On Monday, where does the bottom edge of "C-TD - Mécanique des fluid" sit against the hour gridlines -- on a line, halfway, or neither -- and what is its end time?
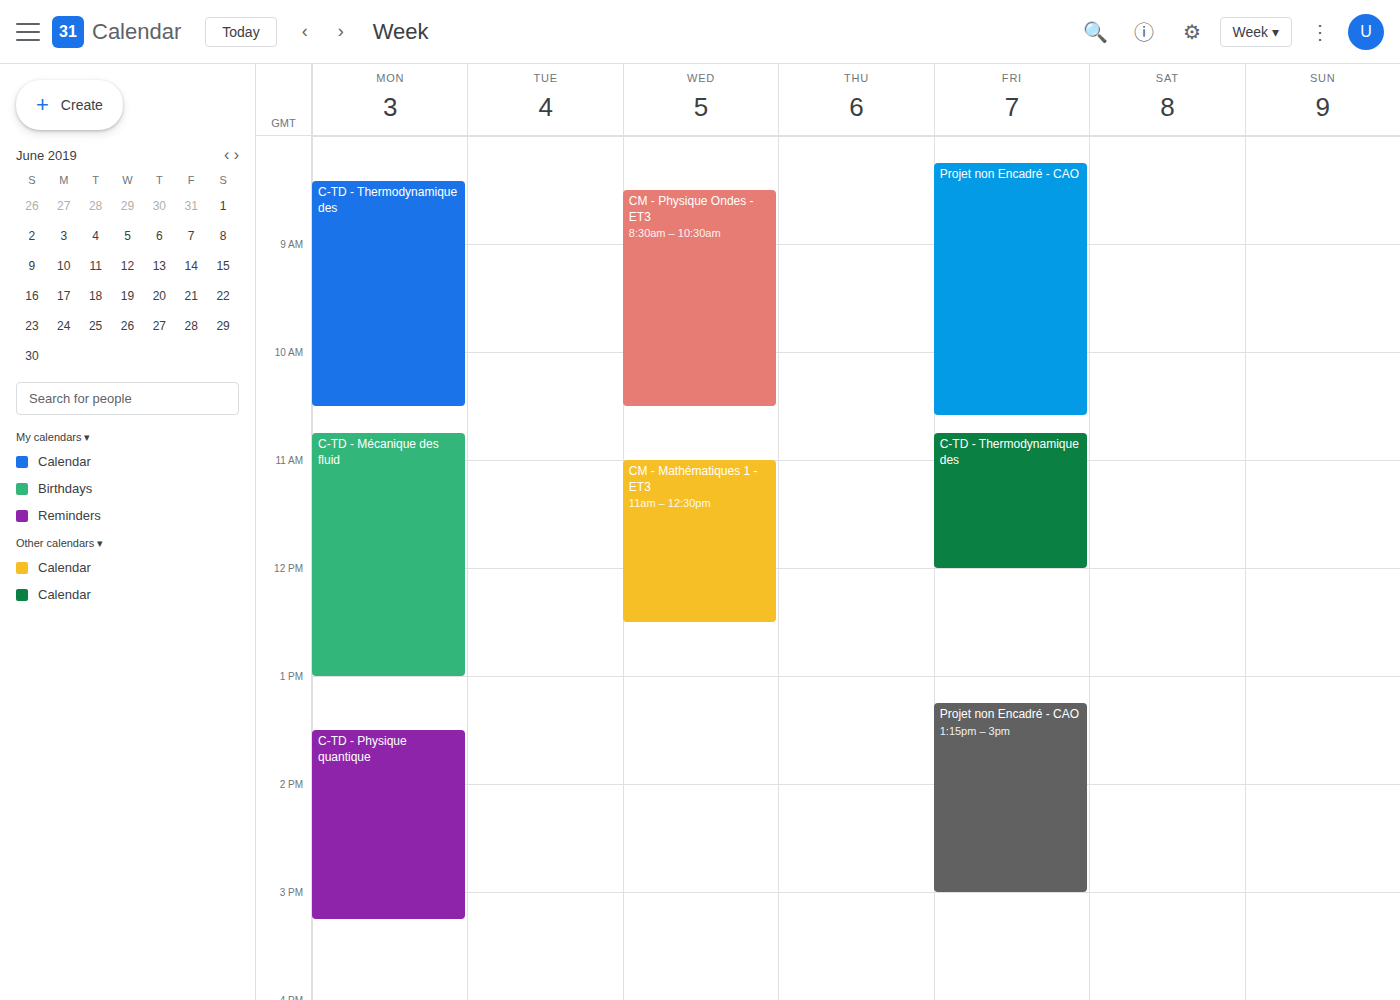
1:00 PM -- exactly on the 1 PM line.